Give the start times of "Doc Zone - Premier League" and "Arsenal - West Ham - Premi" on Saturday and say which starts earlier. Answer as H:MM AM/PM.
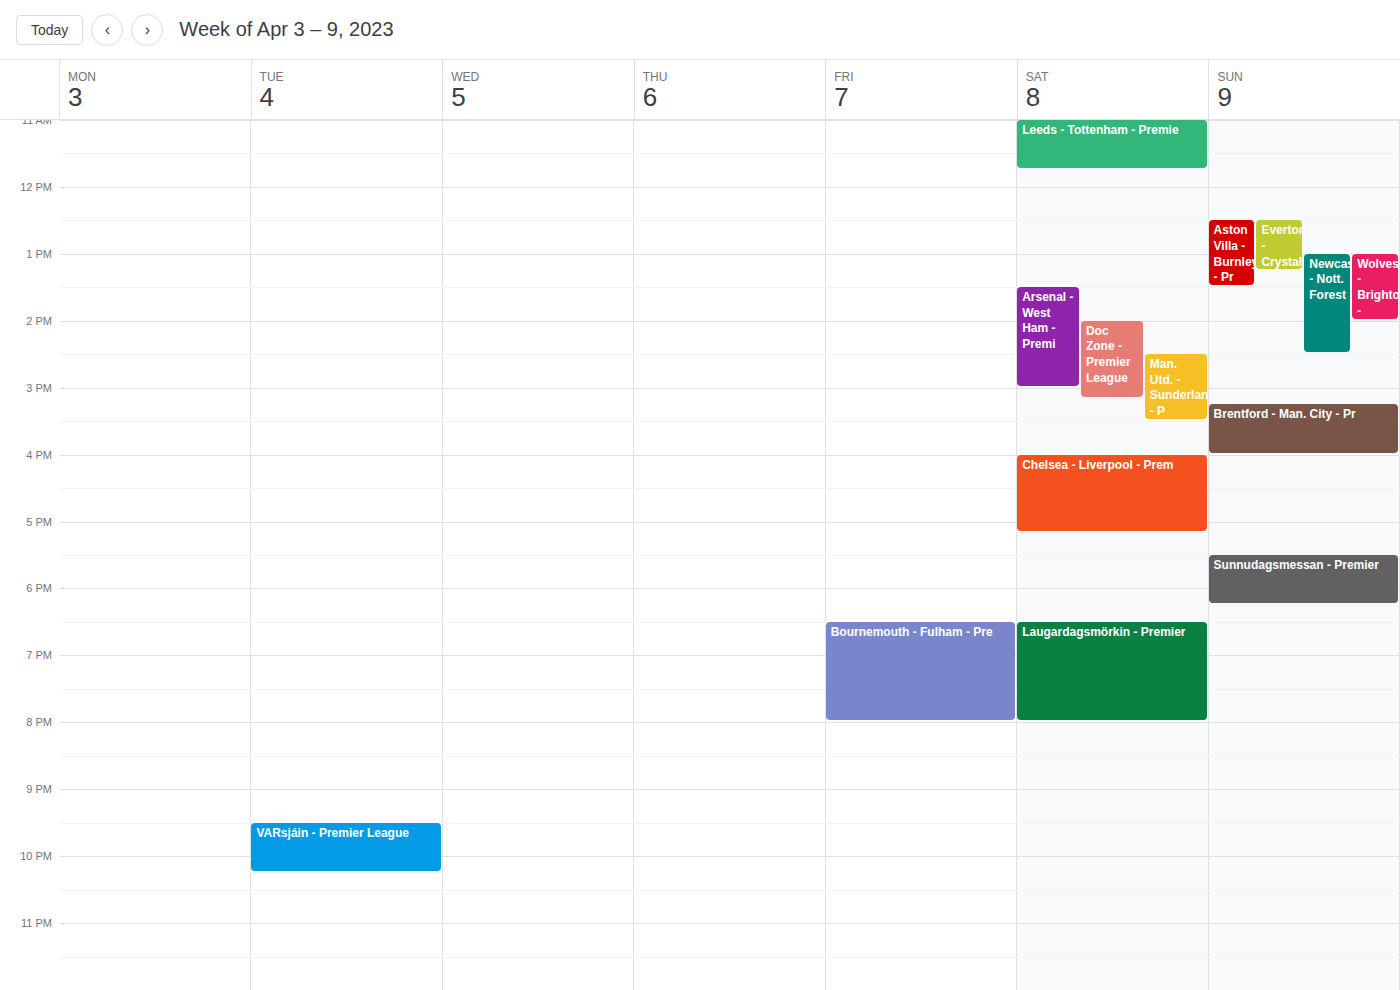
"Arsenal - West Ham - Premi" 1:30 PM; "Doc Zone - Premier League" 2:00 PM.